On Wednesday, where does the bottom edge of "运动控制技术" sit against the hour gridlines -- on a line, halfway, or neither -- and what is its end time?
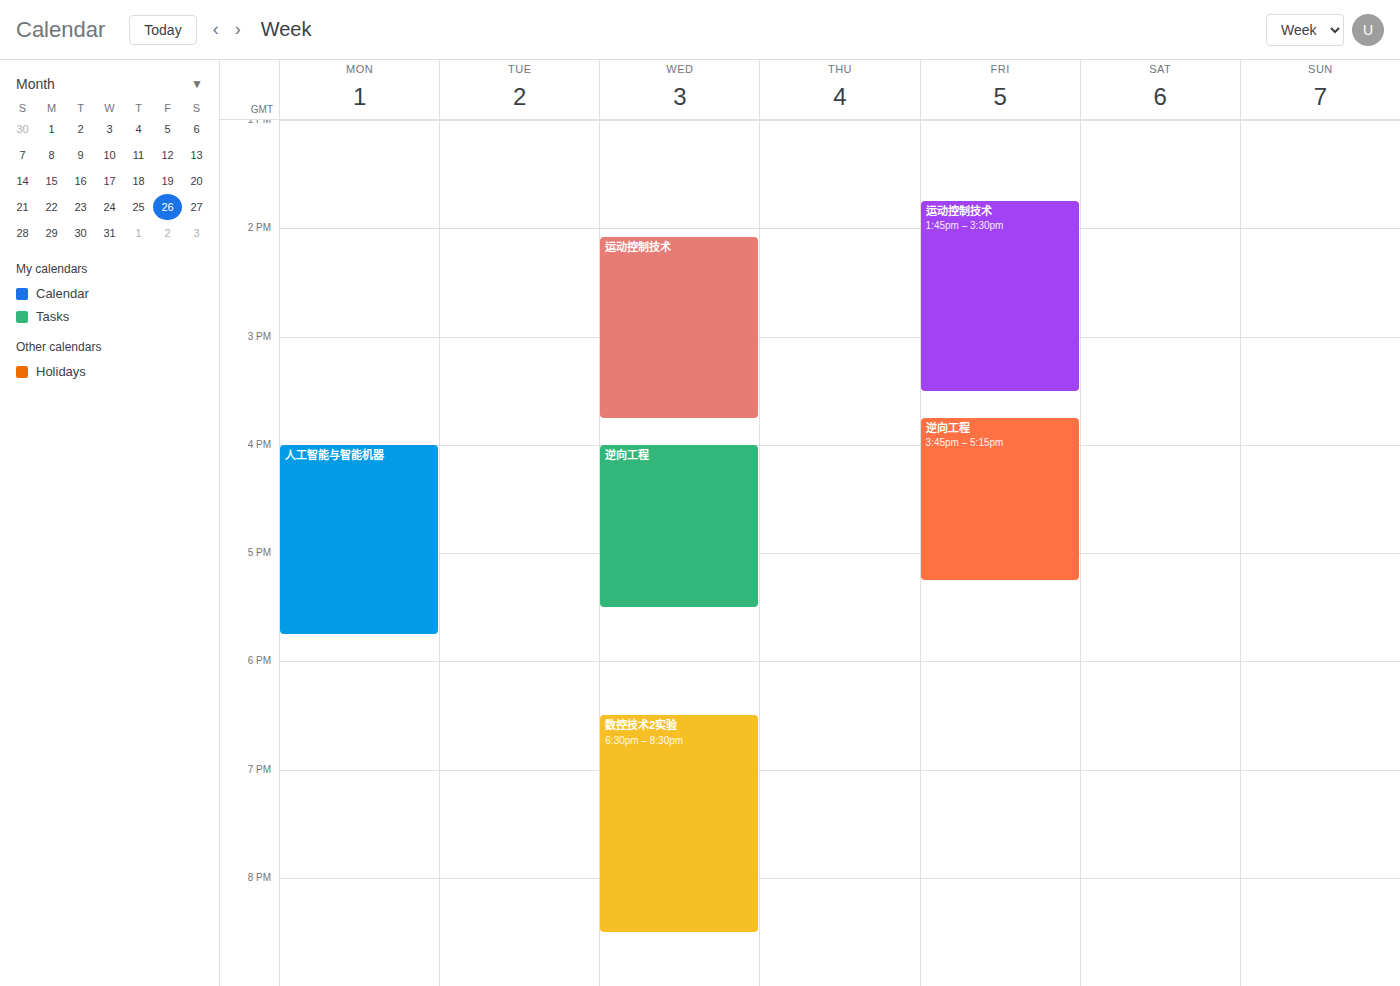
3:45 PM -- neither: three quarters of the way from the 3 PM line to the 4 PM line.